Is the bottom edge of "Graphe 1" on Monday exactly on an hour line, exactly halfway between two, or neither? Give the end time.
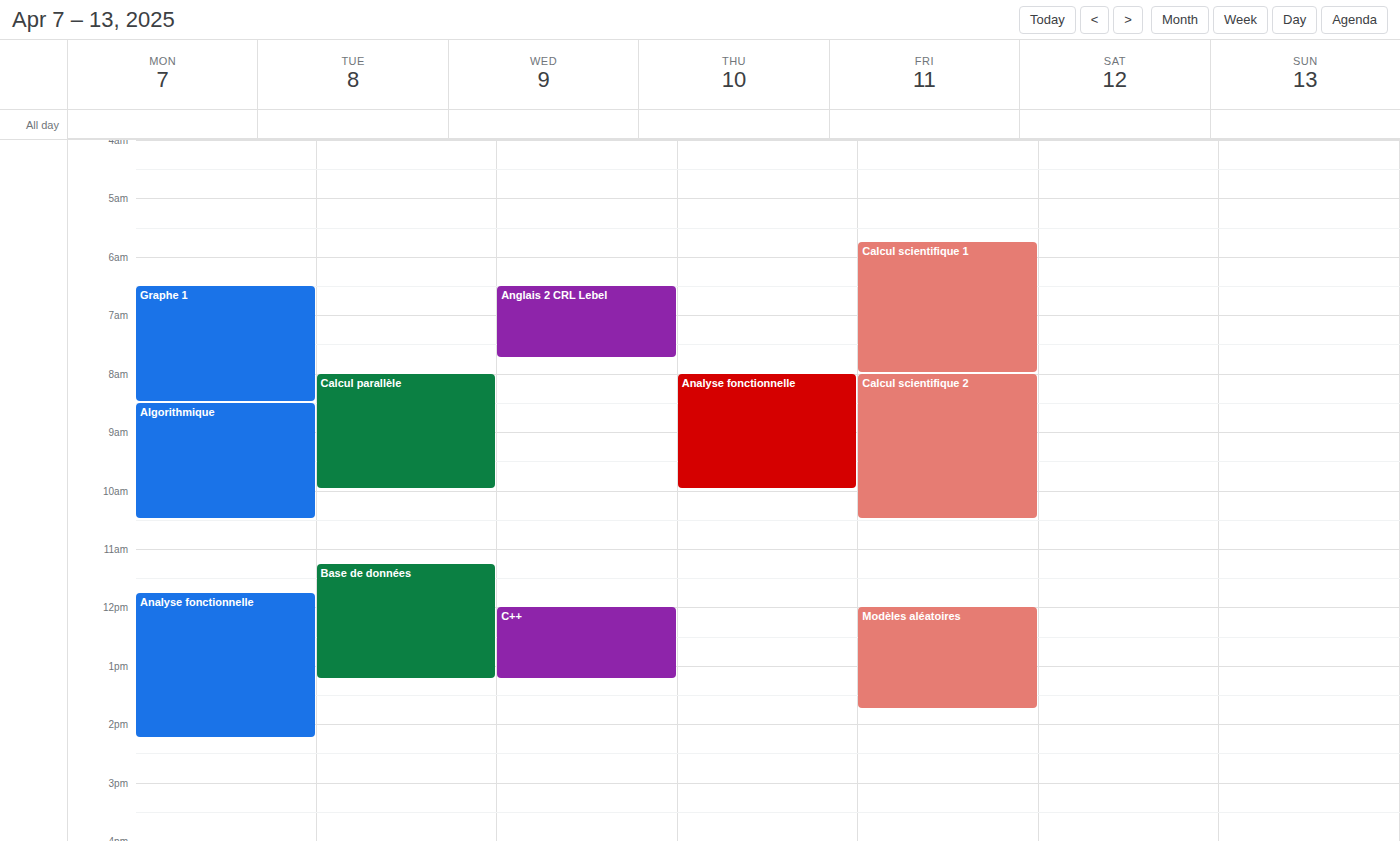
8:30 AM -- halfway between the 8 AM and 9 AM lines.